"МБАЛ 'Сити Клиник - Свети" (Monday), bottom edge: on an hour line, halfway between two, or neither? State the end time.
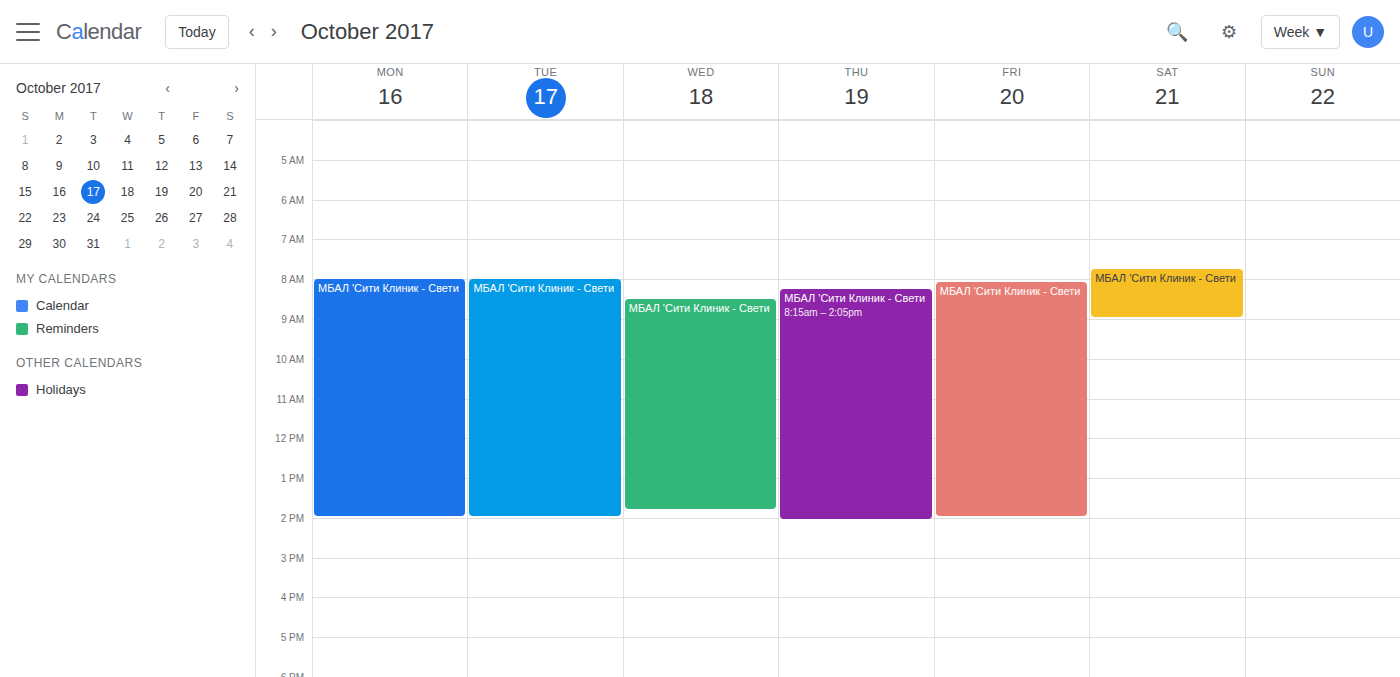
2:00 PM -- exactly on the 2 PM line.